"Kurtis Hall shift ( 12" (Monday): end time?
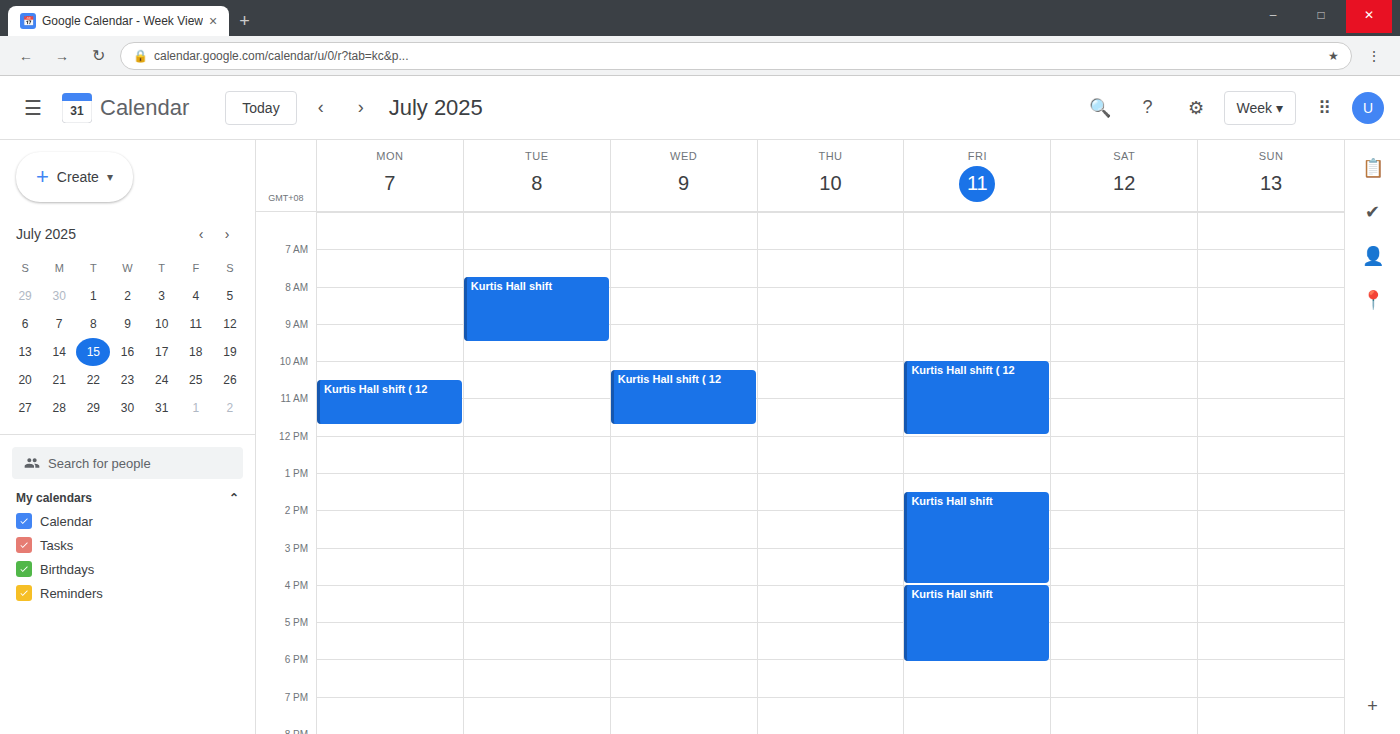
11:45 AM